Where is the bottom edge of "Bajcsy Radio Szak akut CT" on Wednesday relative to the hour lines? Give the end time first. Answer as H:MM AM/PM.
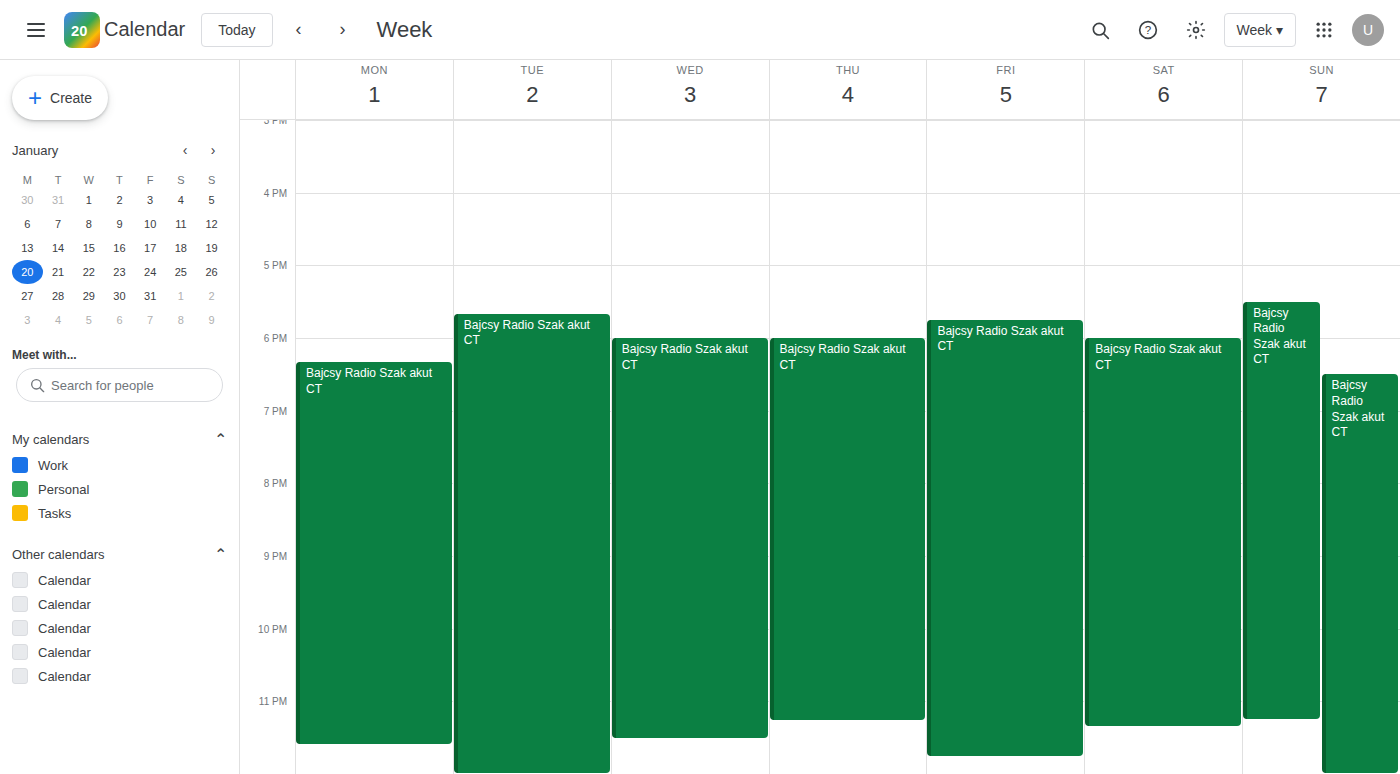
11:30 PM -- halfway between the 11 PM and 12 AM lines.